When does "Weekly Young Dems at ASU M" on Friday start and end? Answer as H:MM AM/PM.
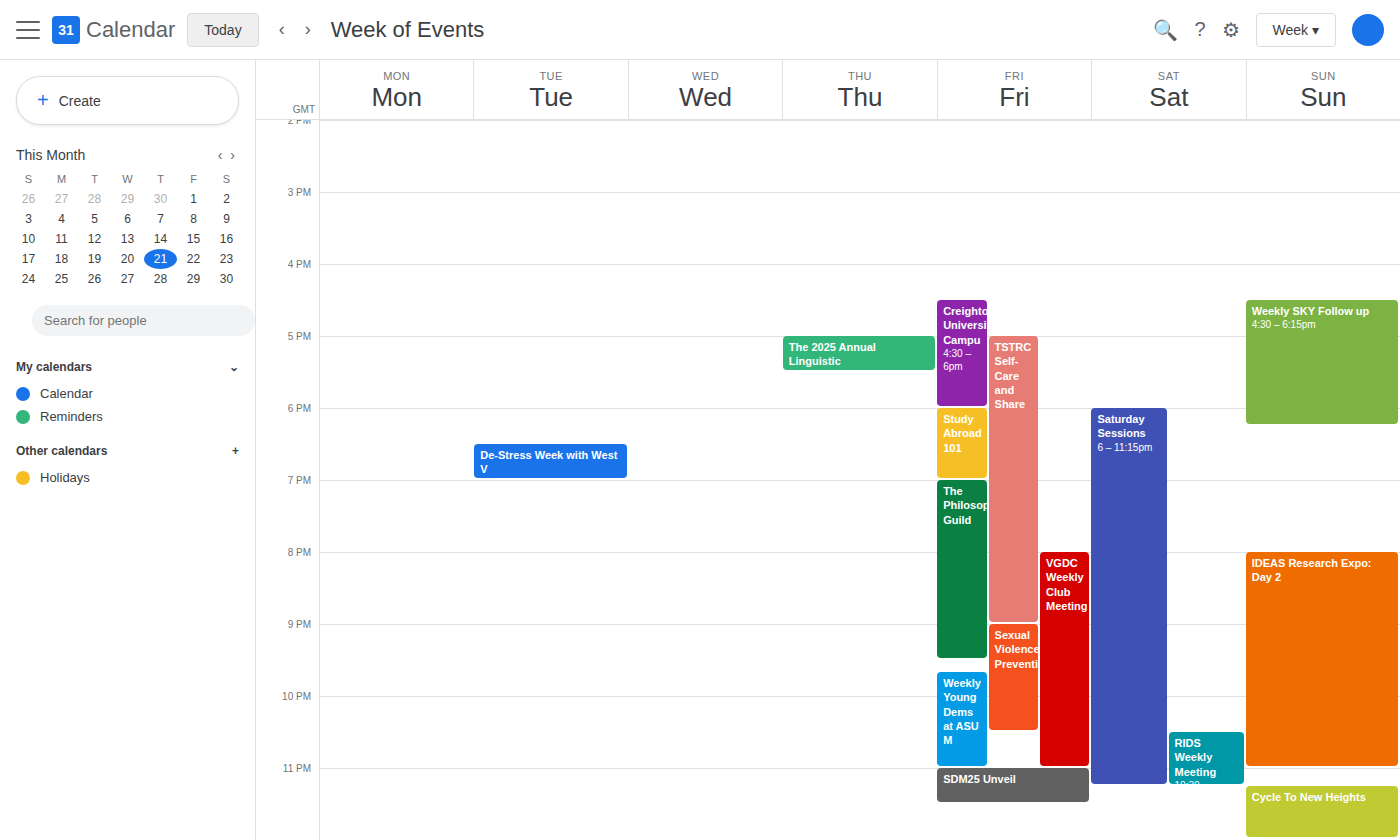
9:40 PM to 11:00 PM